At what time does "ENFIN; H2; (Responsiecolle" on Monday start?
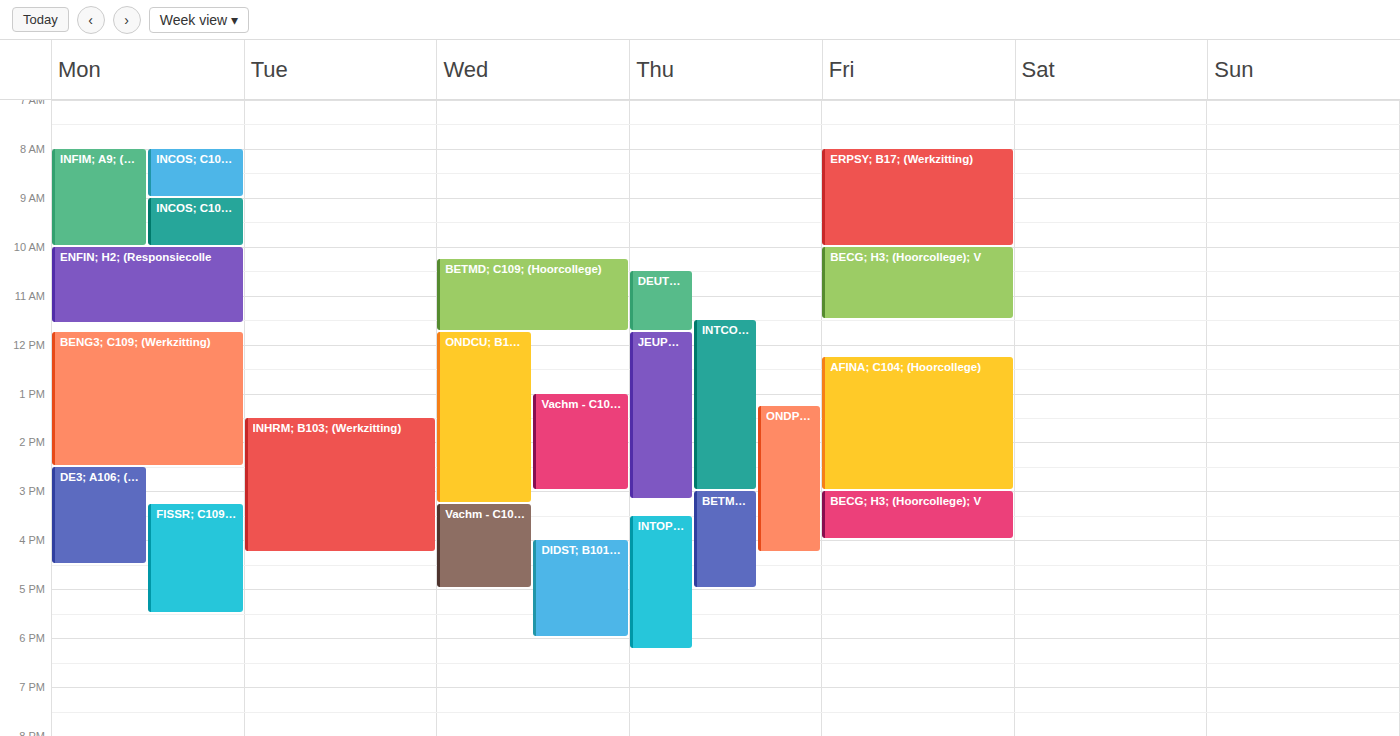
10:00